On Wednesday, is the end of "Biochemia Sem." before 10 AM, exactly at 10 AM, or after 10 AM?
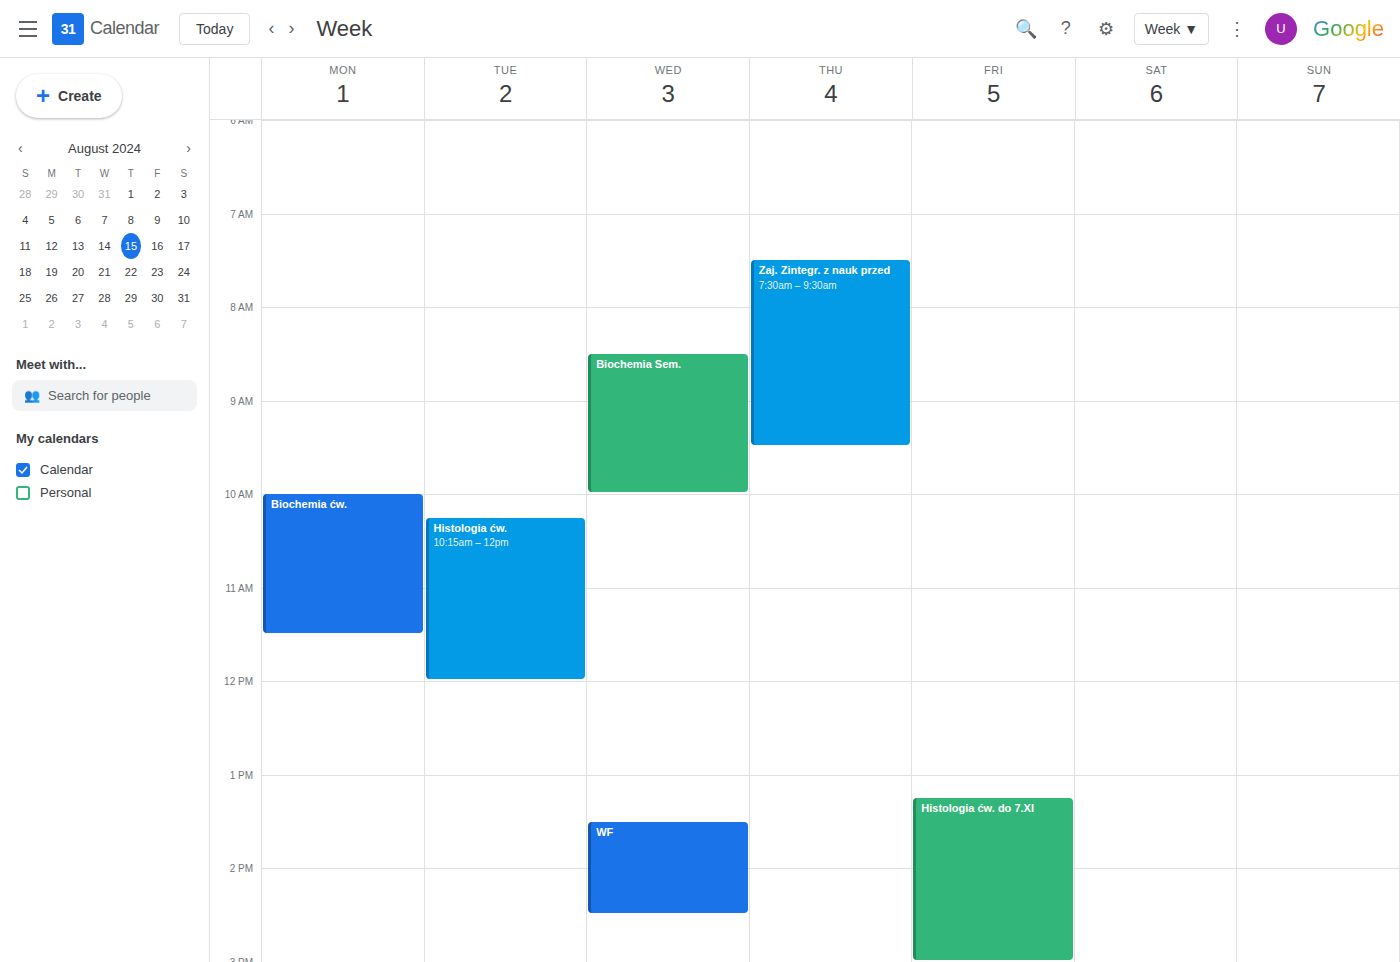
10:00 AM -- exactly at 10 AM, on the 10 AM line.